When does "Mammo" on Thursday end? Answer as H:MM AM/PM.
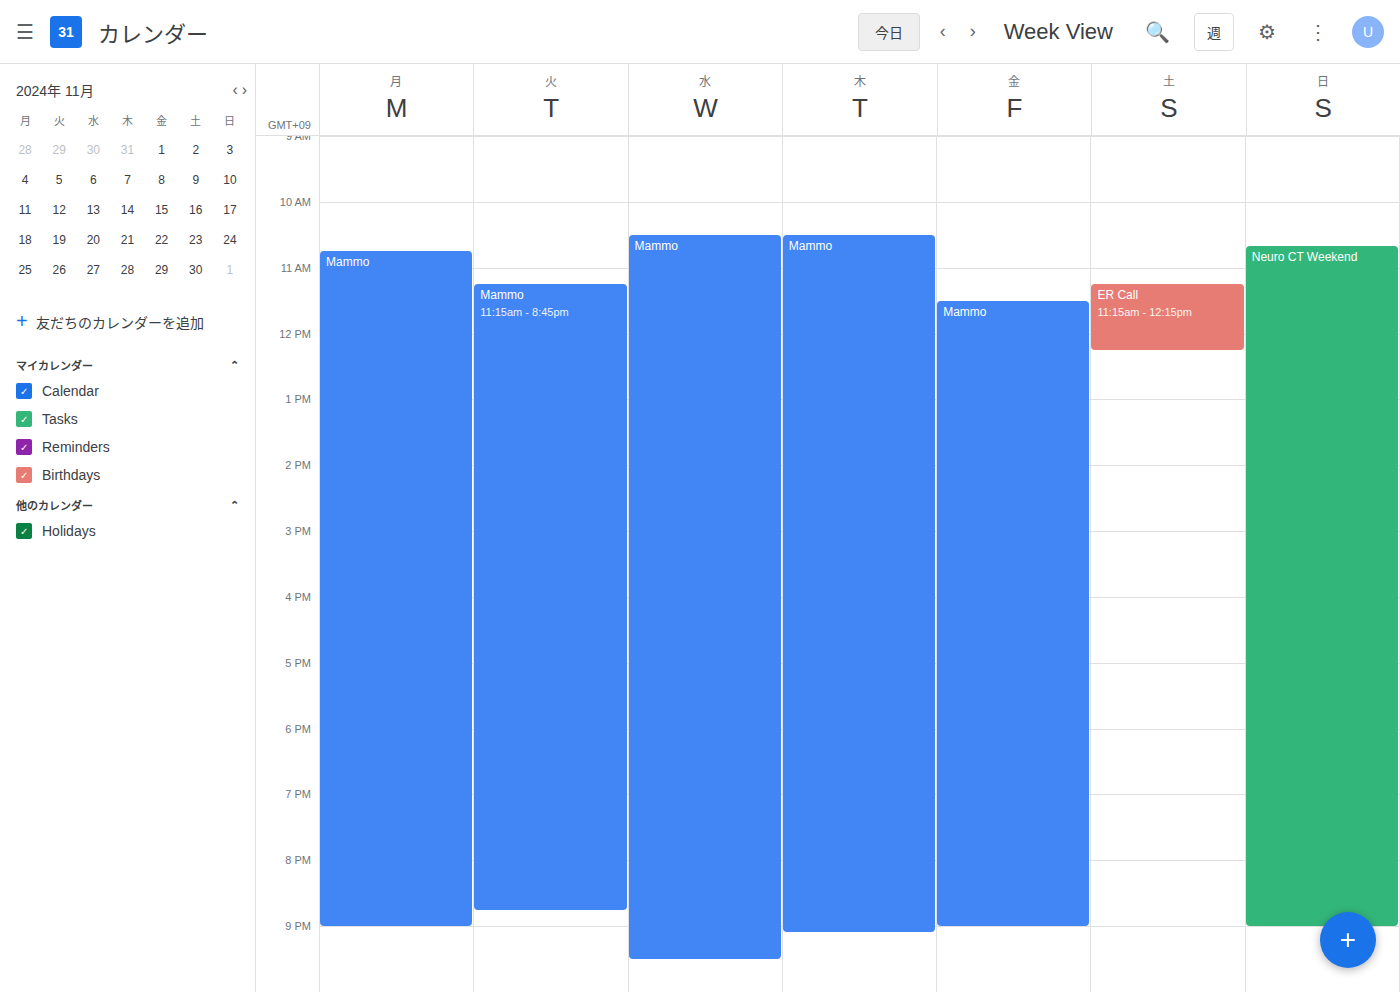
9:05 PM